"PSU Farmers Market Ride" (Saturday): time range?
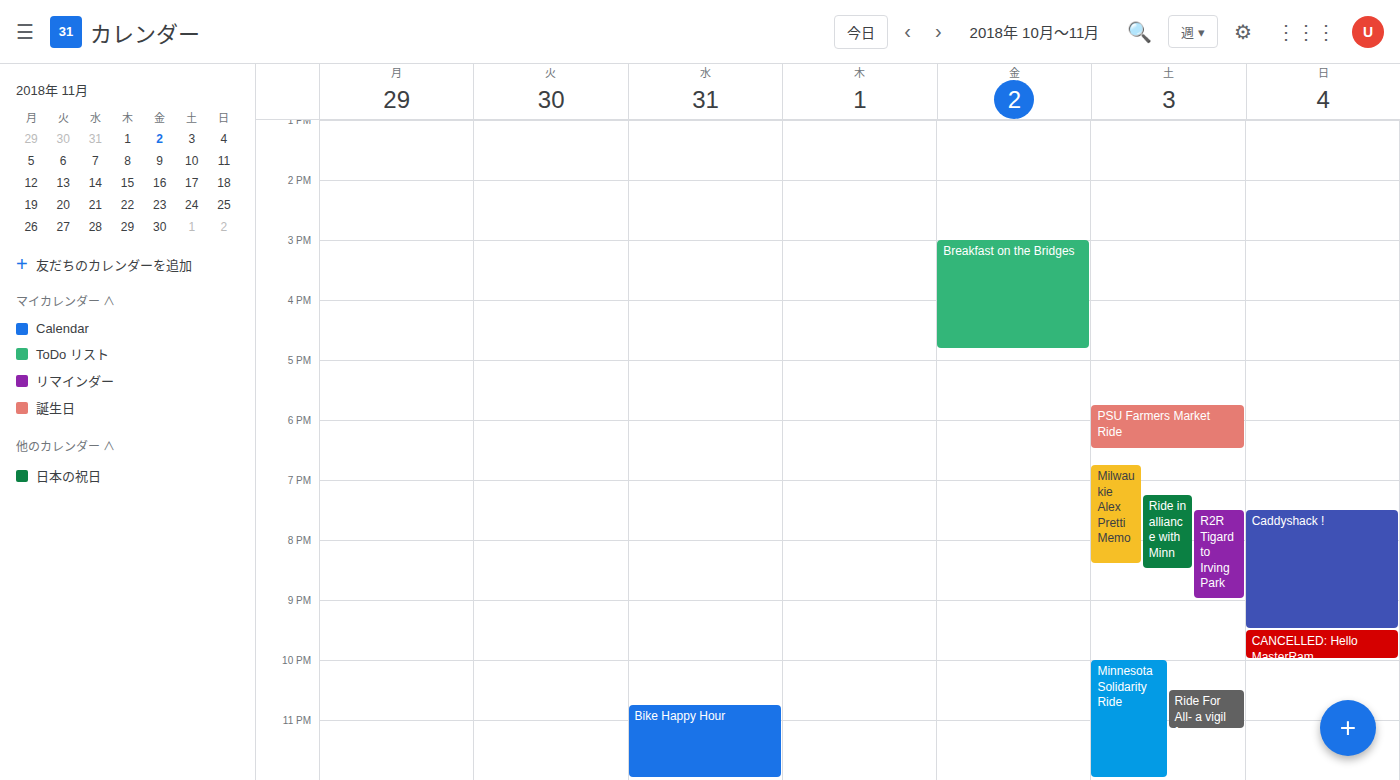
5:45 PM to 6:30 PM